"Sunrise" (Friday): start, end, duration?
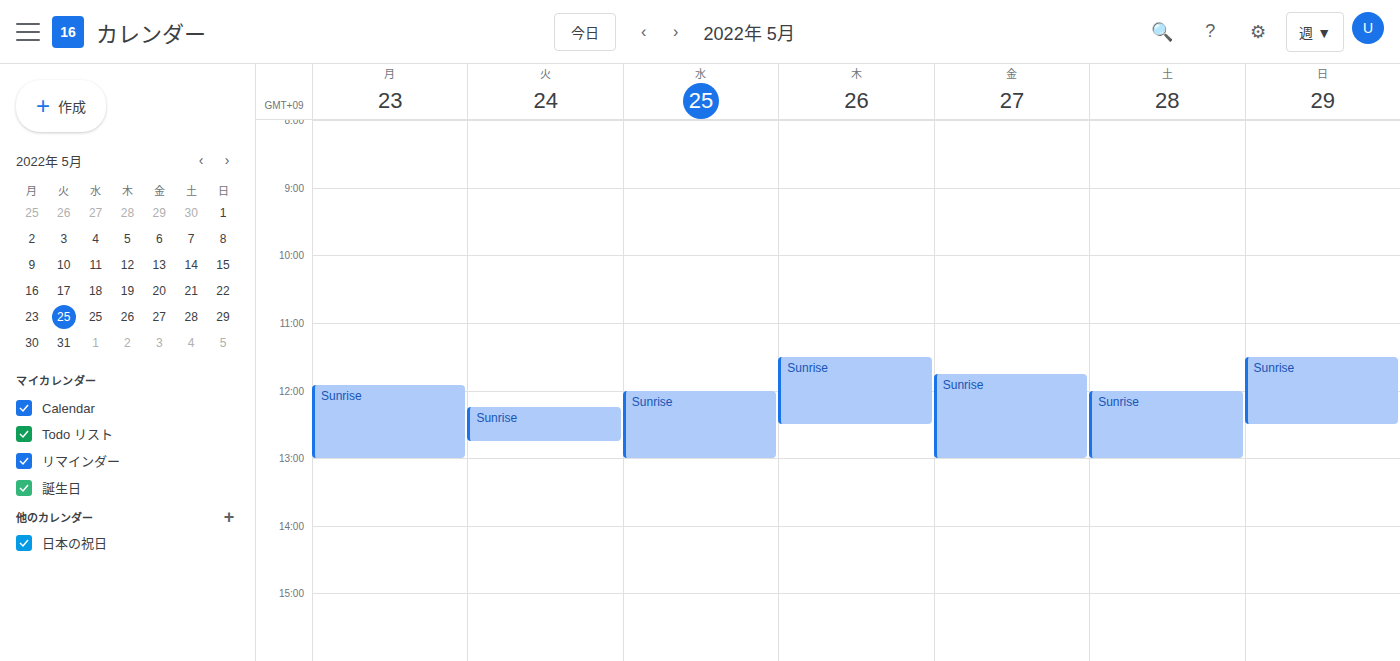
11:45 AM to 1:00 PM, 1 hour 15 minutes